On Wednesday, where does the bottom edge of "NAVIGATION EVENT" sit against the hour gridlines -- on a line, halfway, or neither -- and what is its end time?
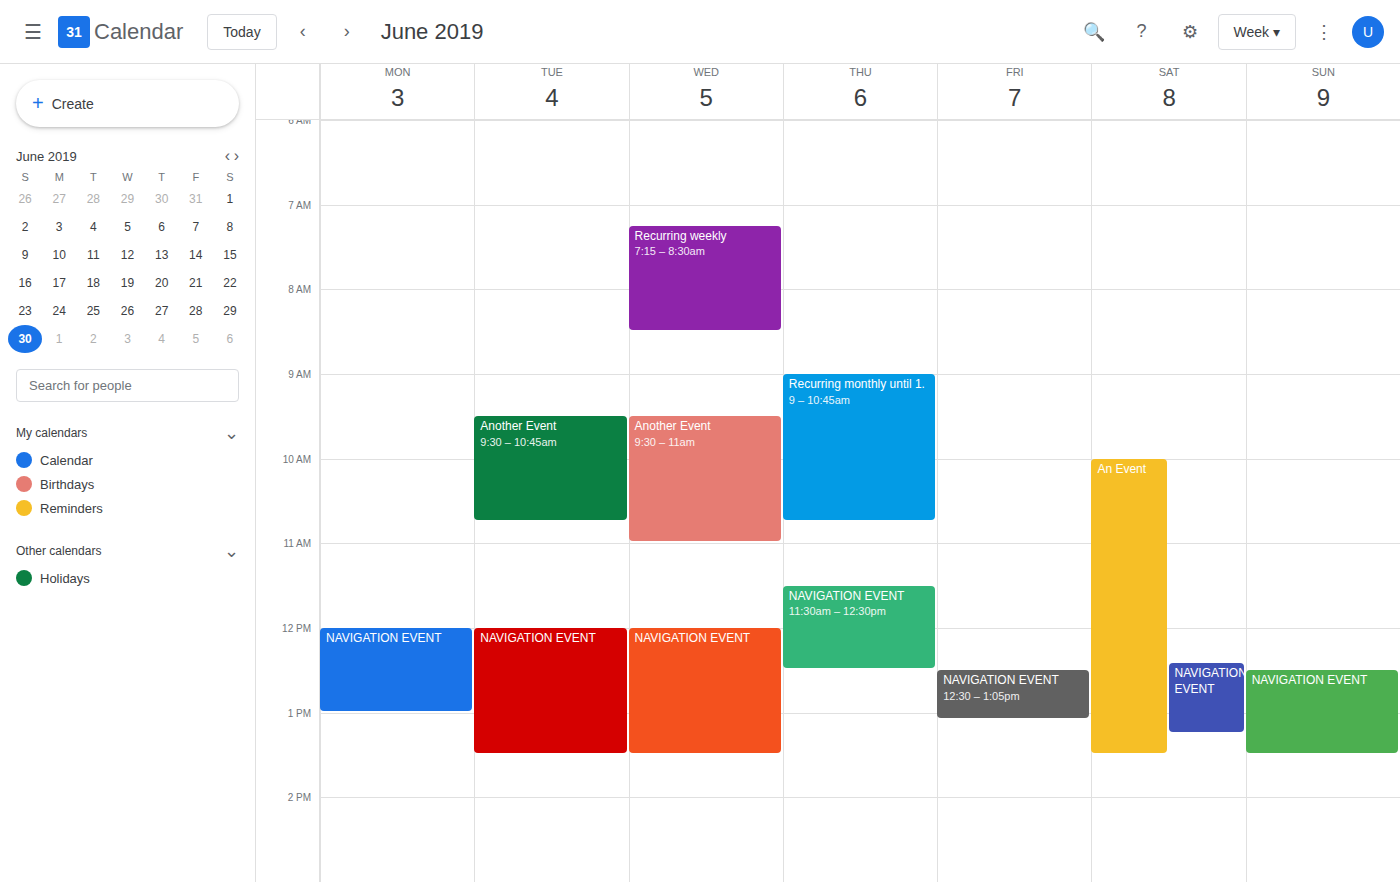
1:30 PM -- halfway between the 1 PM and 2 PM lines.